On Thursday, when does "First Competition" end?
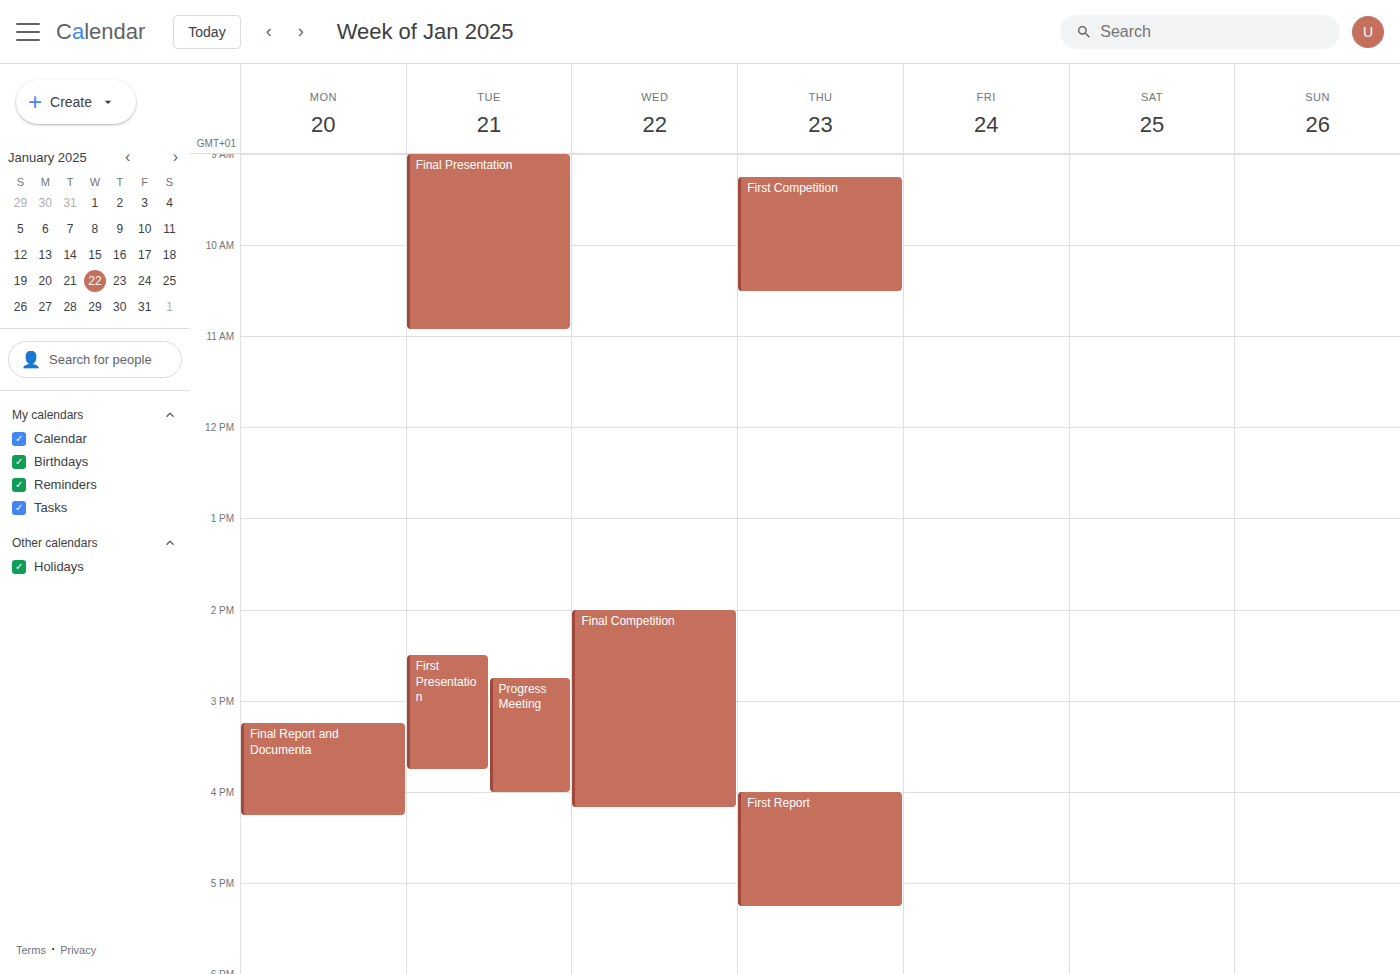
10:30